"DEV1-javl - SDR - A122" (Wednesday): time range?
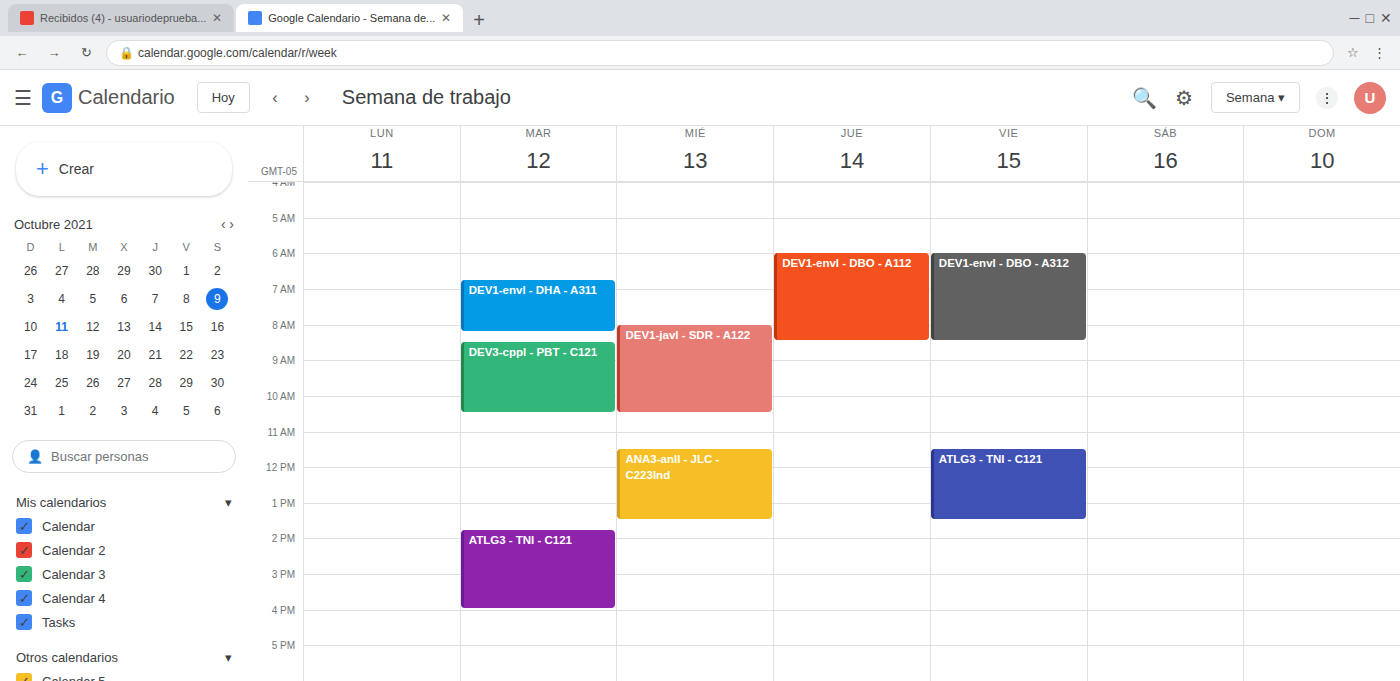
8:00 AM to 10:30 AM